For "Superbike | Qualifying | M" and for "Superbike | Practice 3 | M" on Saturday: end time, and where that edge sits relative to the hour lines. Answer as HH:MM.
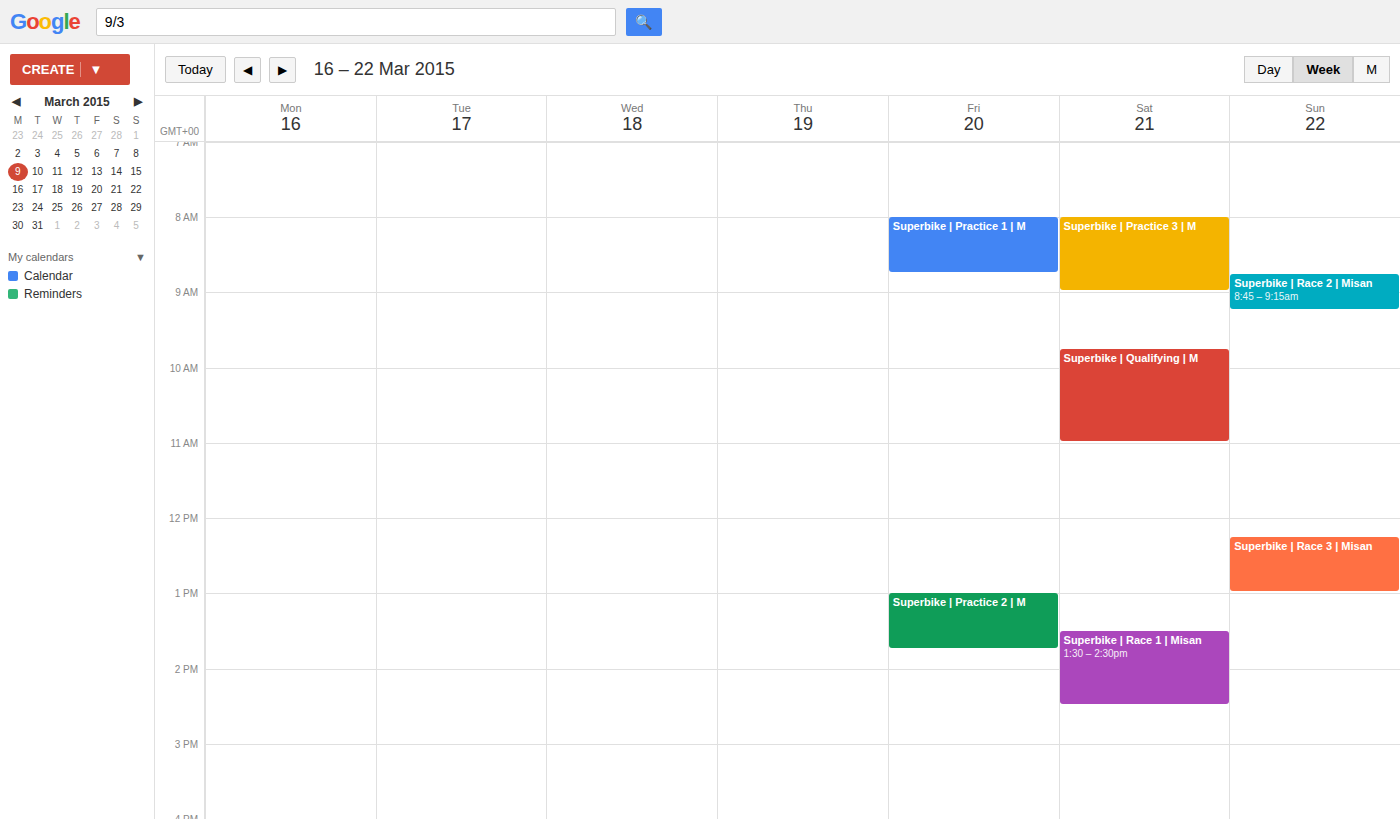
"Superbike | Qualifying | M": 11:00, exactly on the 11:00 line. "Superbike | Practice 3 | M": 09:00, exactly on the 09:00 line.